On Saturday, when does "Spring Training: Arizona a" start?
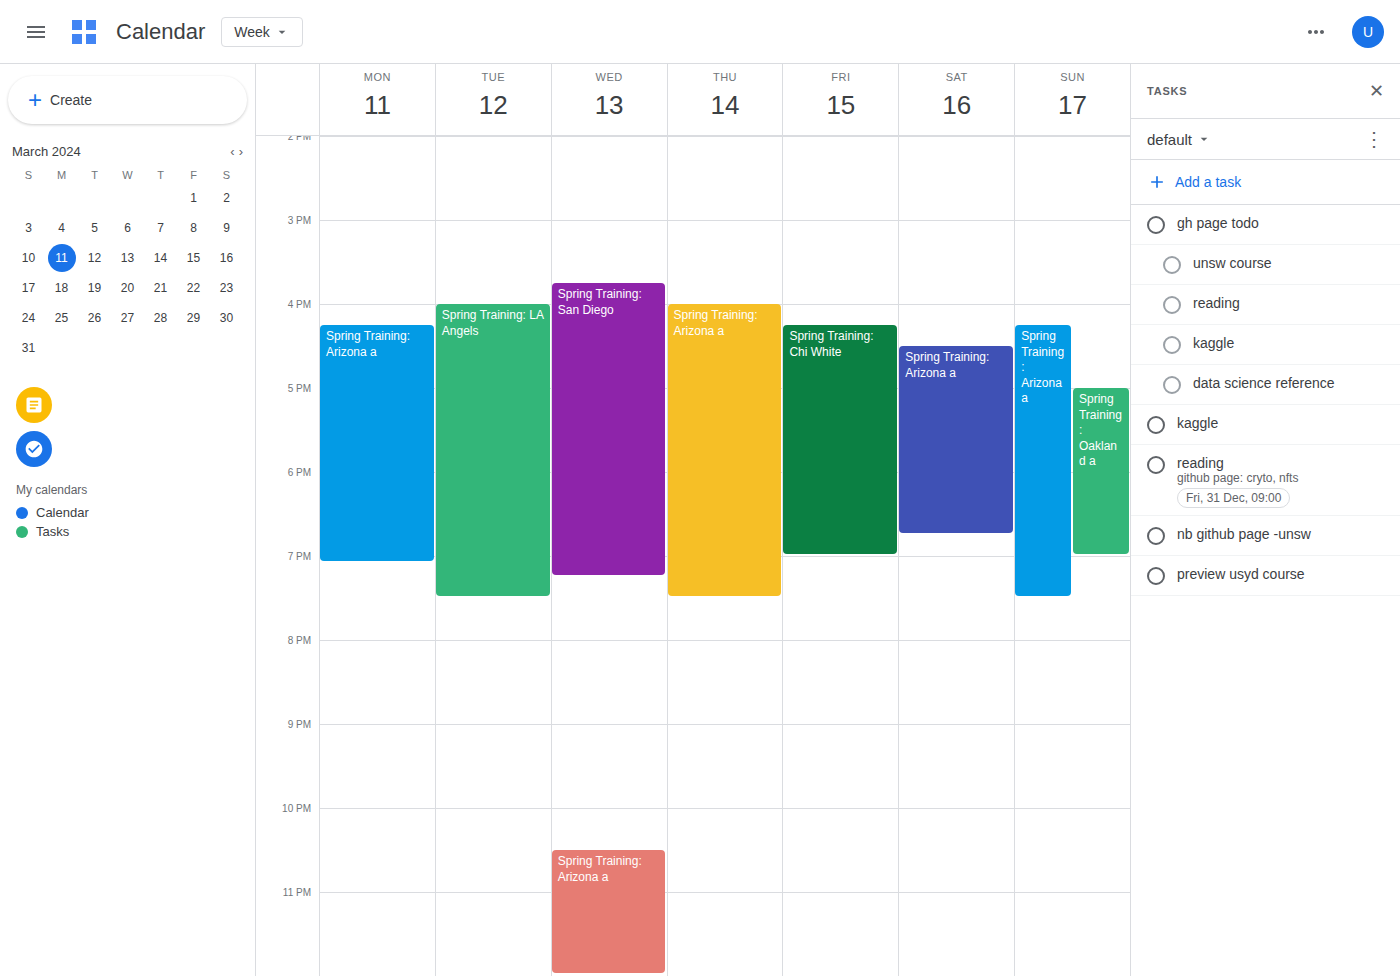
4:30 PM